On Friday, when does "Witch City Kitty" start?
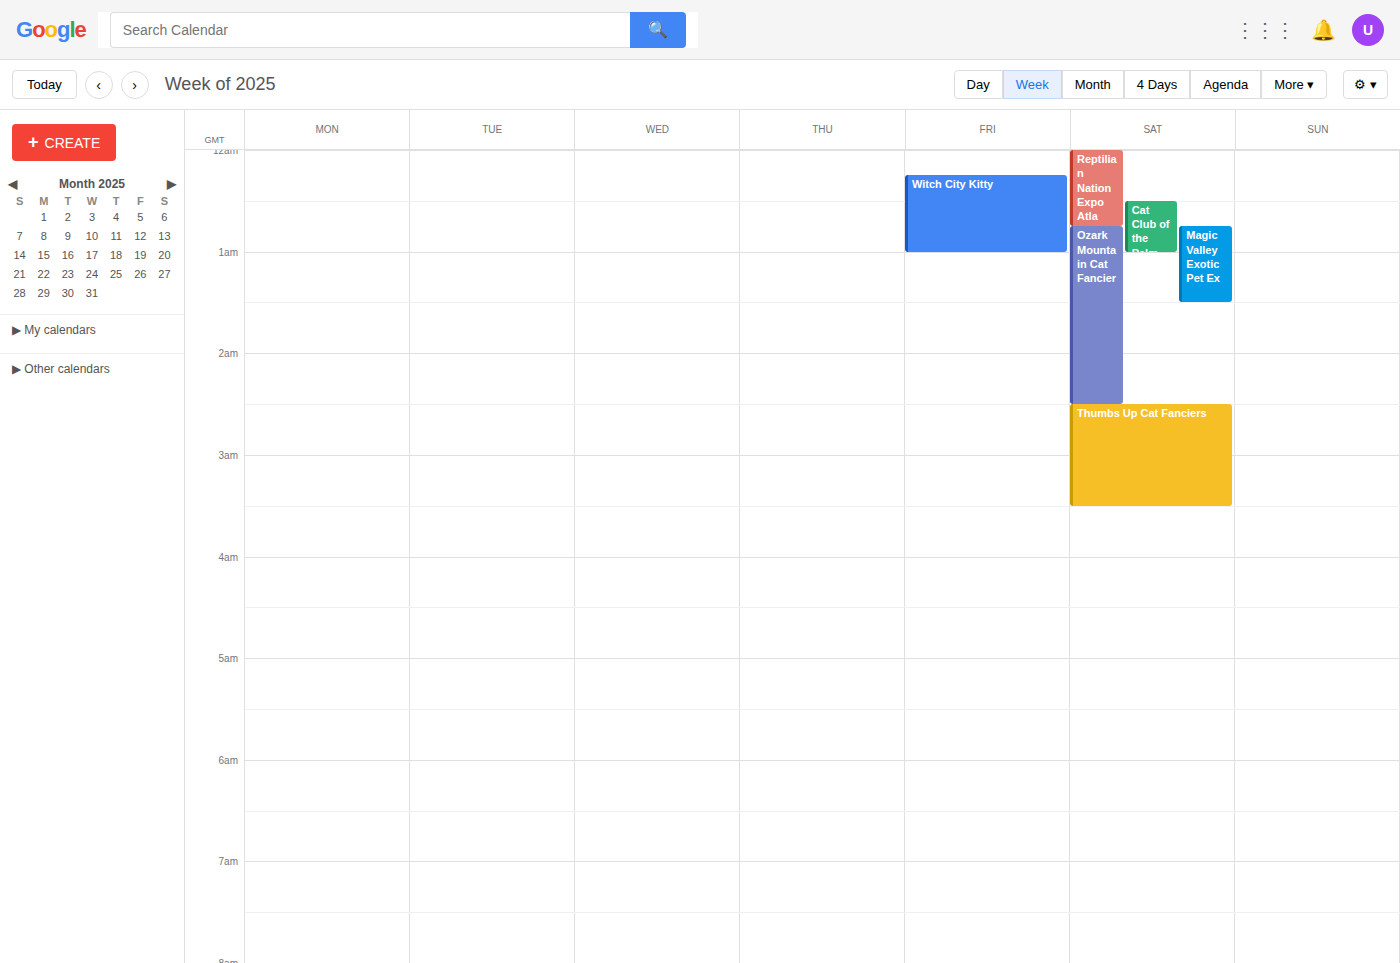
12:15 AM